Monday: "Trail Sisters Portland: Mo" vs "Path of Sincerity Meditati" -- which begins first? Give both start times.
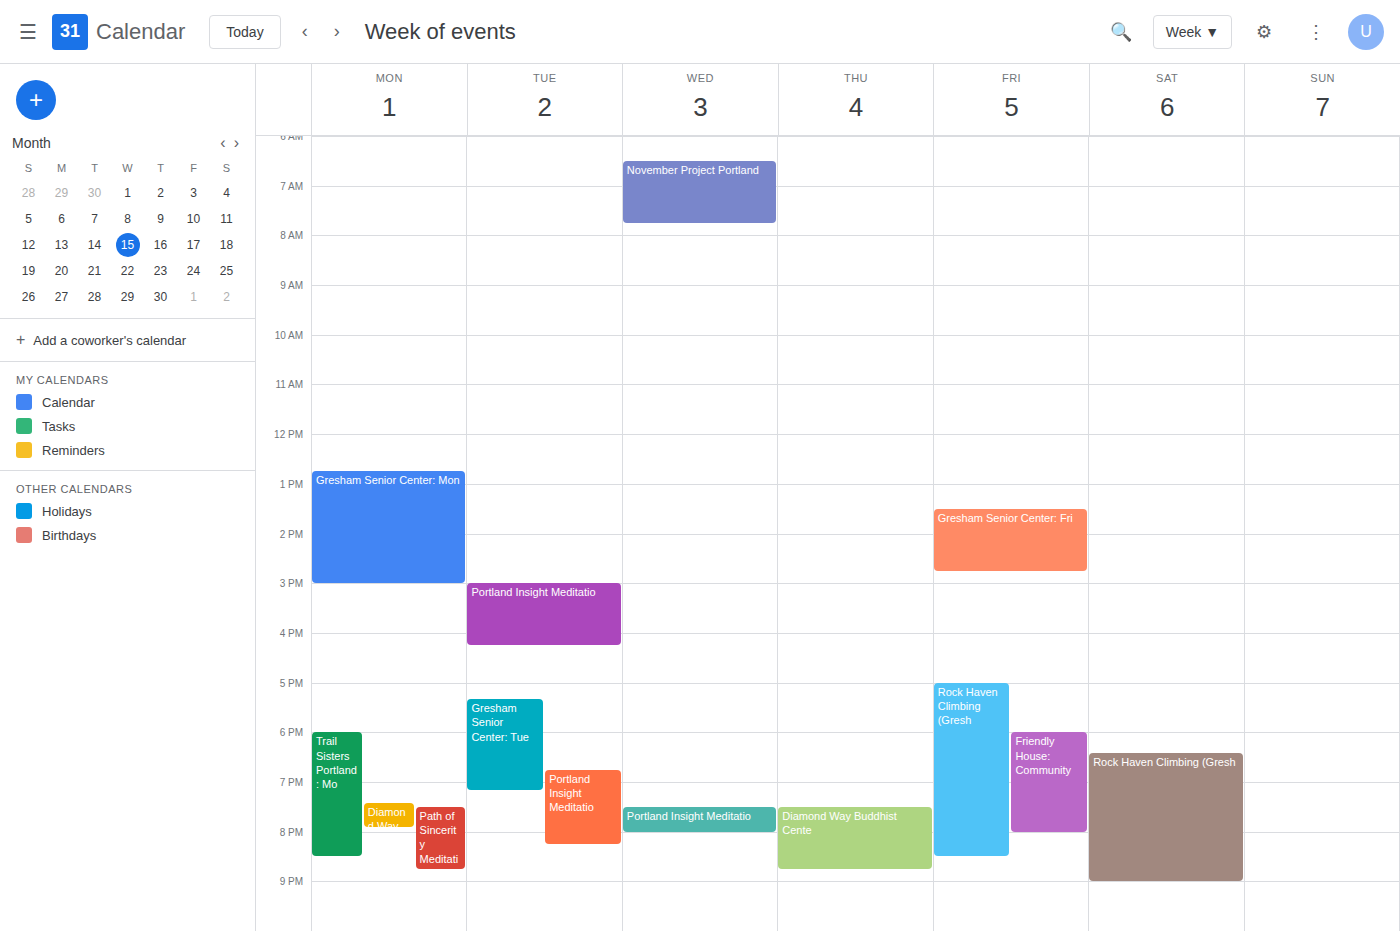
"Trail Sisters Portland: Mo" 6:00 PM; "Path of Sincerity Meditati" 7:30 PM.